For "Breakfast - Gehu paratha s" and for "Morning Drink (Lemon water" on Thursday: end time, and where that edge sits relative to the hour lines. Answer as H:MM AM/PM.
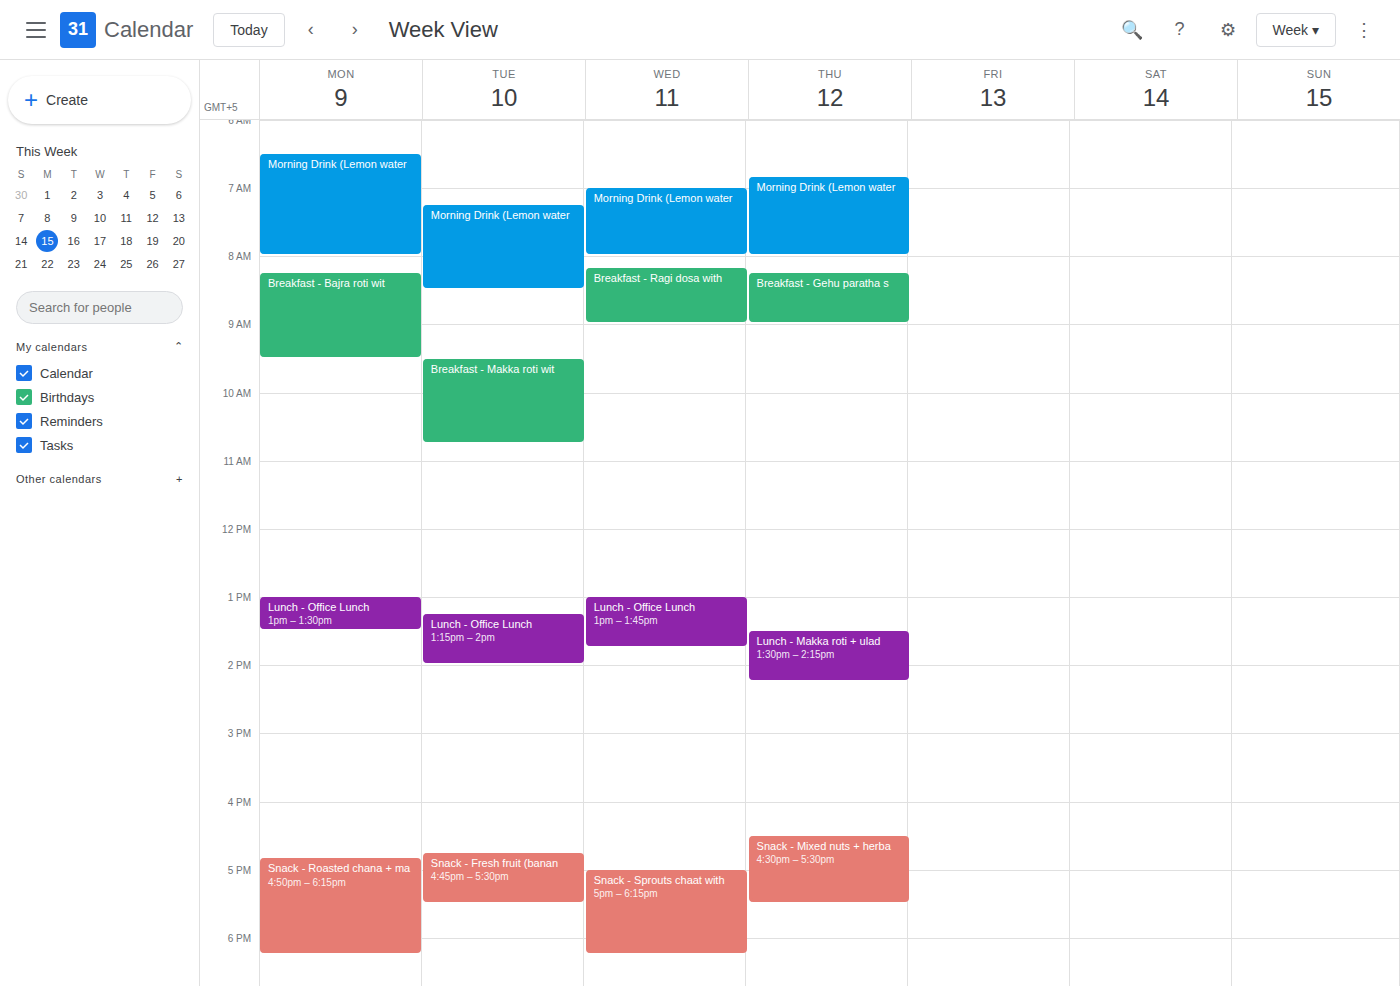
"Breakfast - Gehu paratha s": 9:00 AM, exactly on the 9 AM line. "Morning Drink (Lemon water": 8:00 AM, exactly on the 8 AM line.